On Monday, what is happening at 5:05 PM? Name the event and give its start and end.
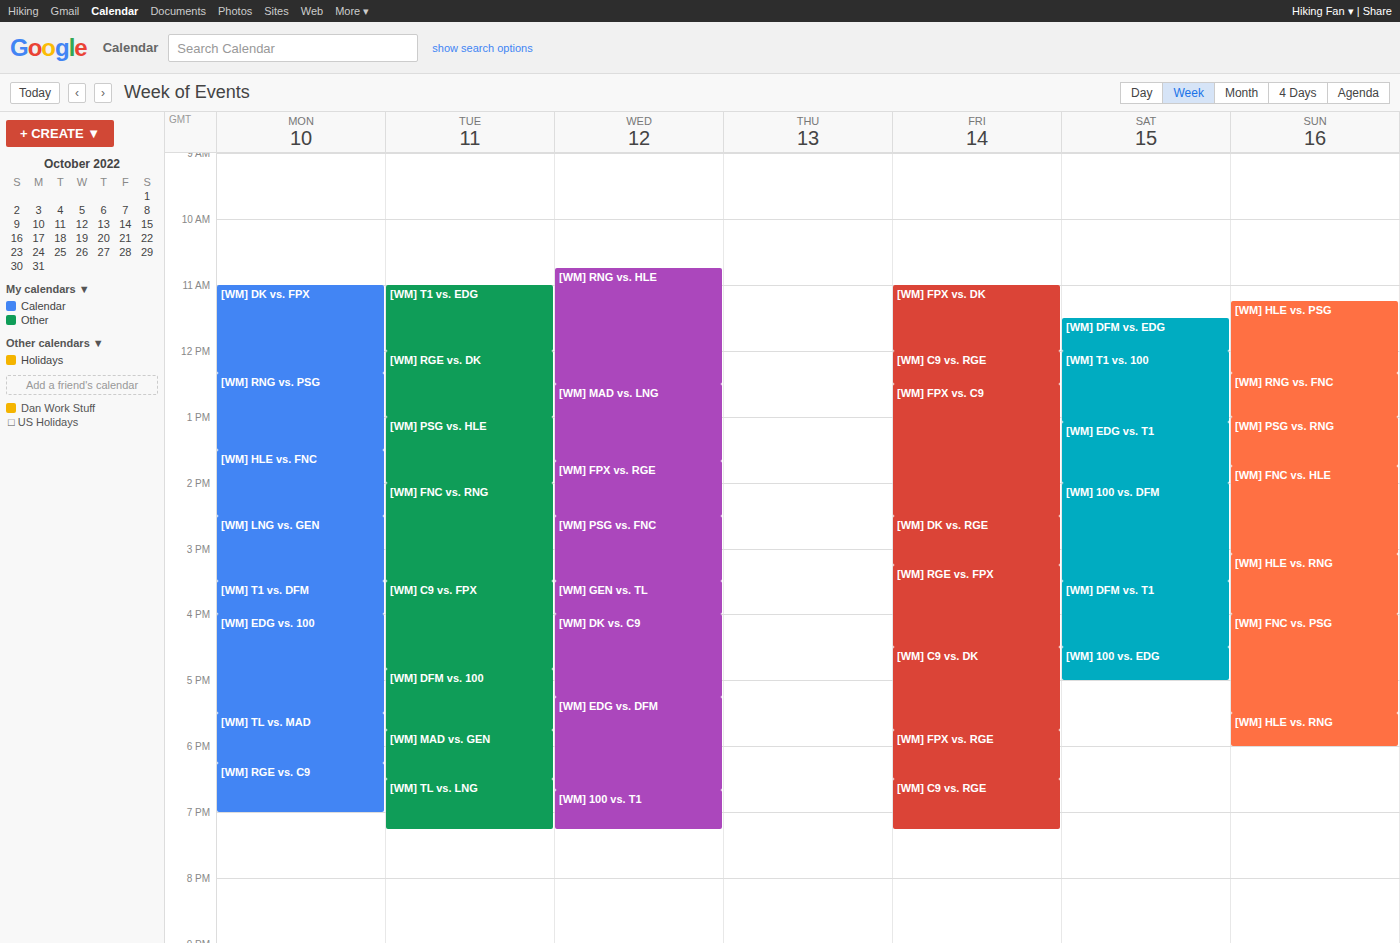
"[WM] EDG vs. 100", 4:00 PM to 5:30 PM